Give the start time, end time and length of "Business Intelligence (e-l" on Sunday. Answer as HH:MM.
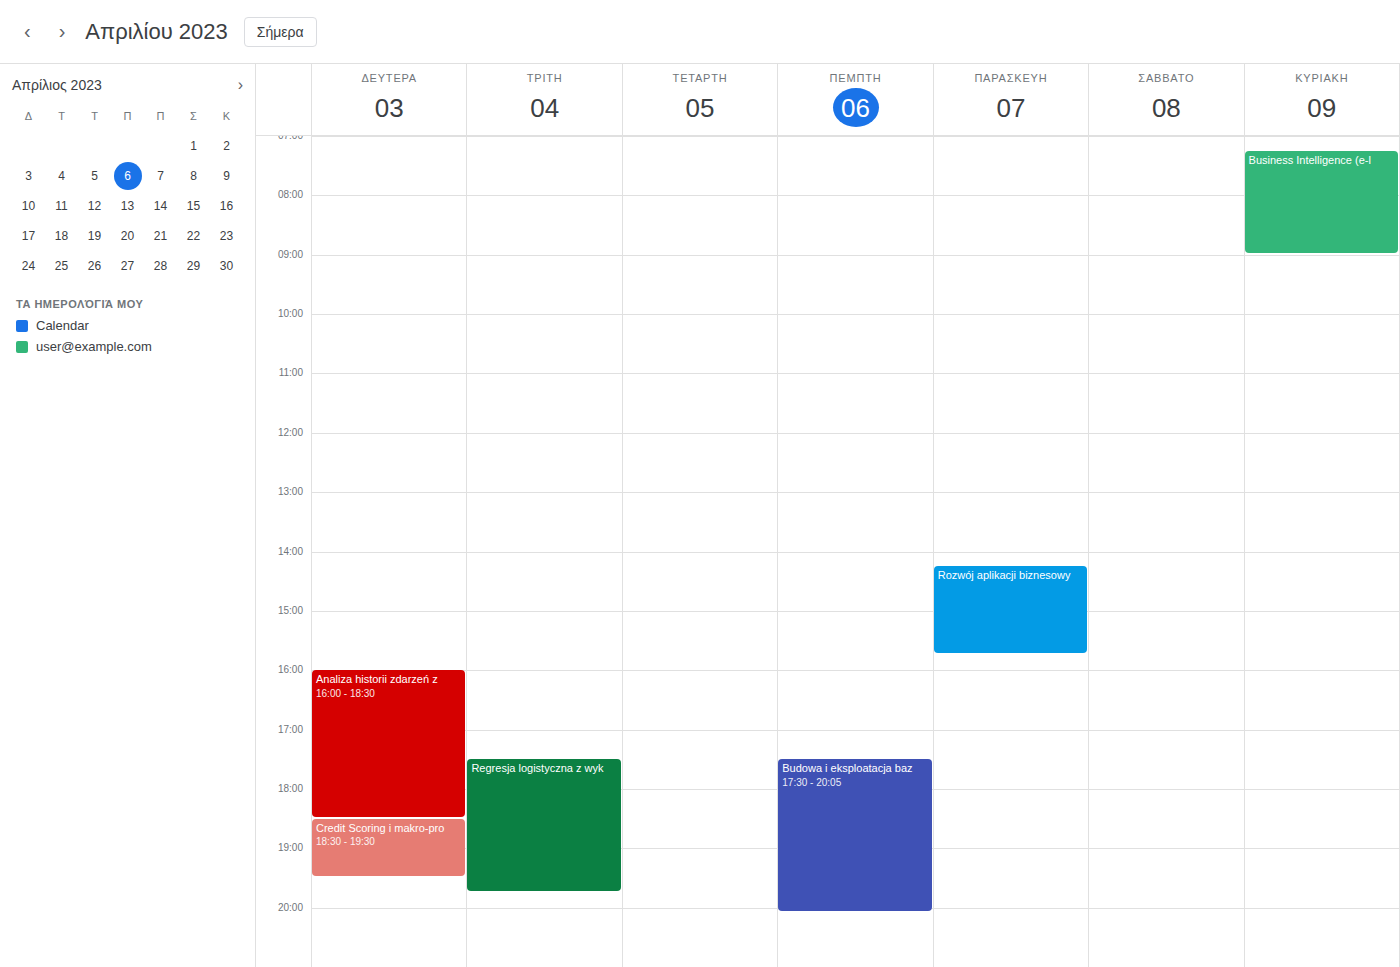
07:15 to 09:00, 1 hour 45 minutes